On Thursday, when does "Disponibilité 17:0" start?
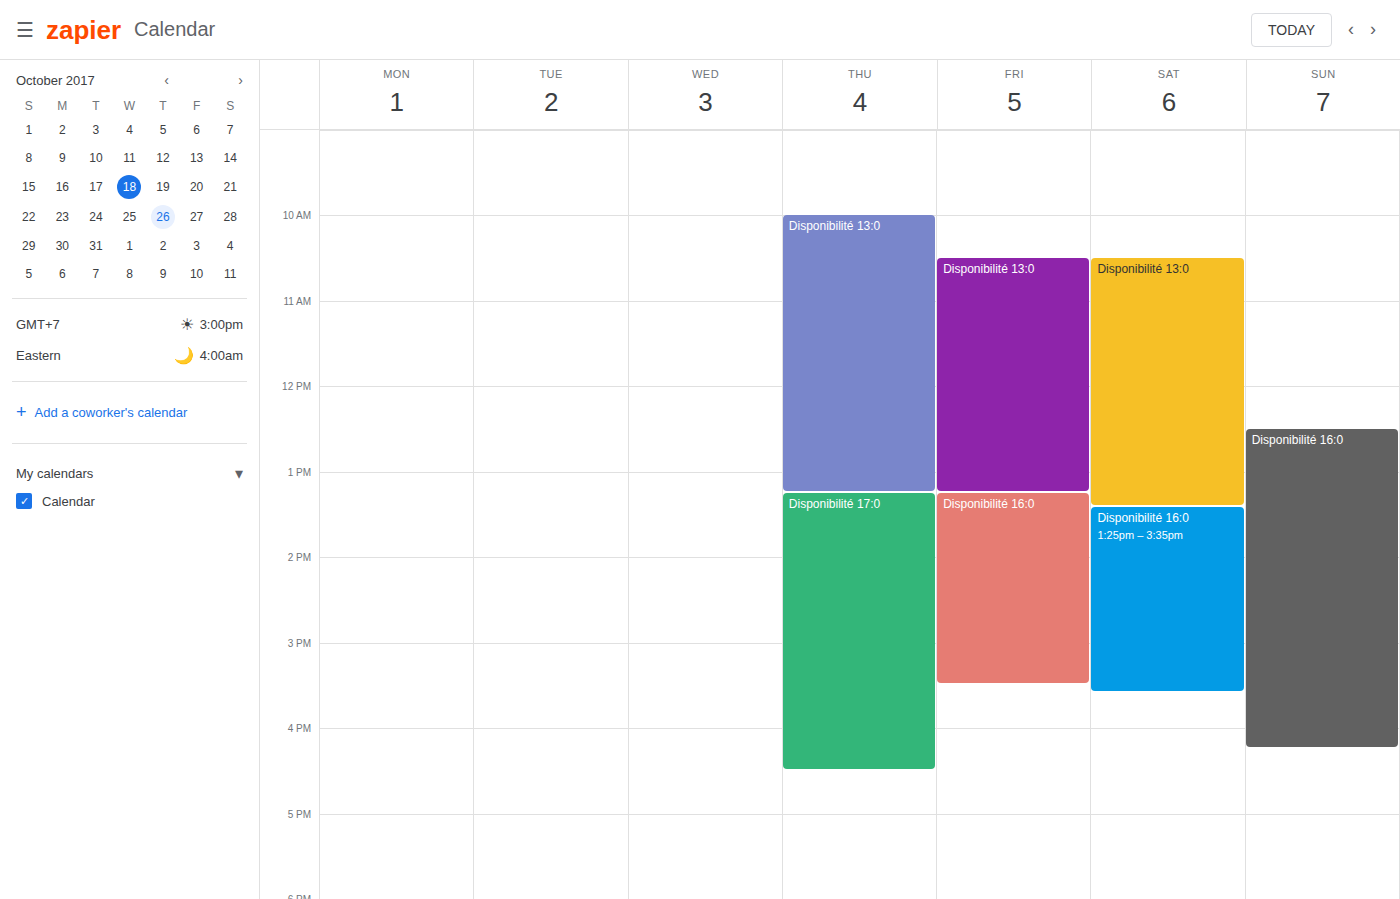
1:15 PM